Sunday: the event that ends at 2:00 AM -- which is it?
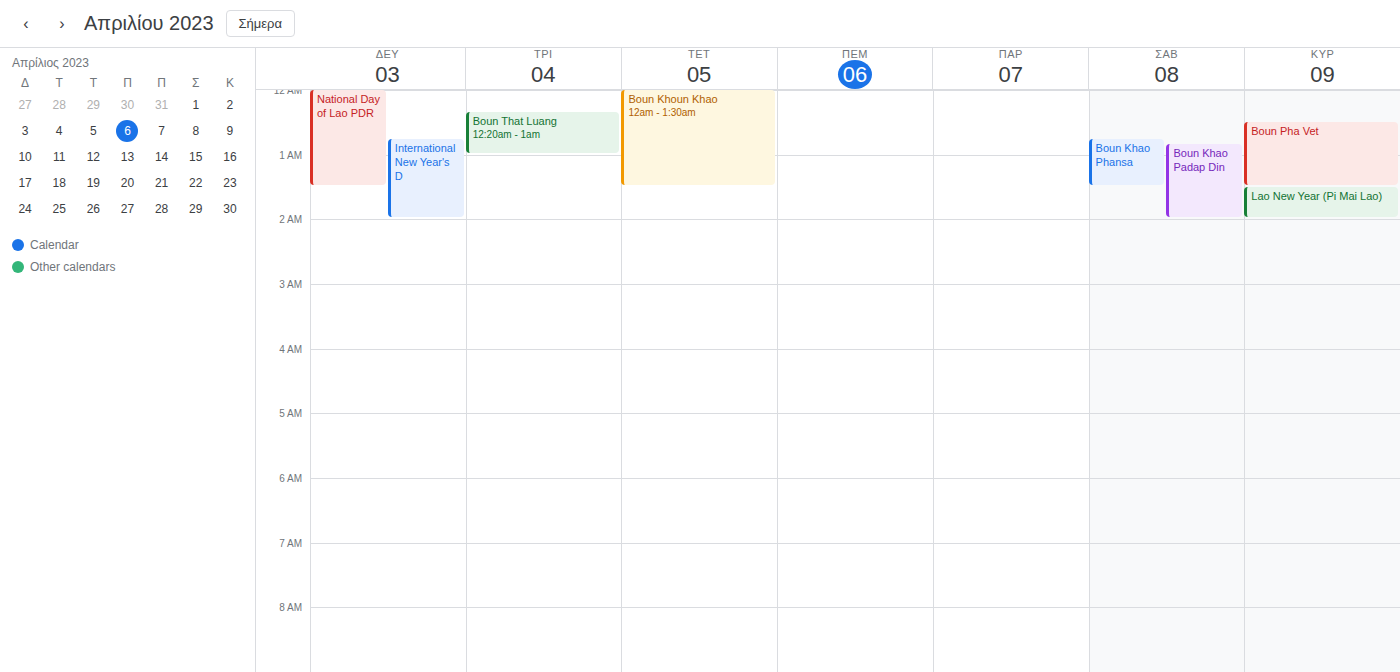
"Lao New Year (Pi Mai Lao)"